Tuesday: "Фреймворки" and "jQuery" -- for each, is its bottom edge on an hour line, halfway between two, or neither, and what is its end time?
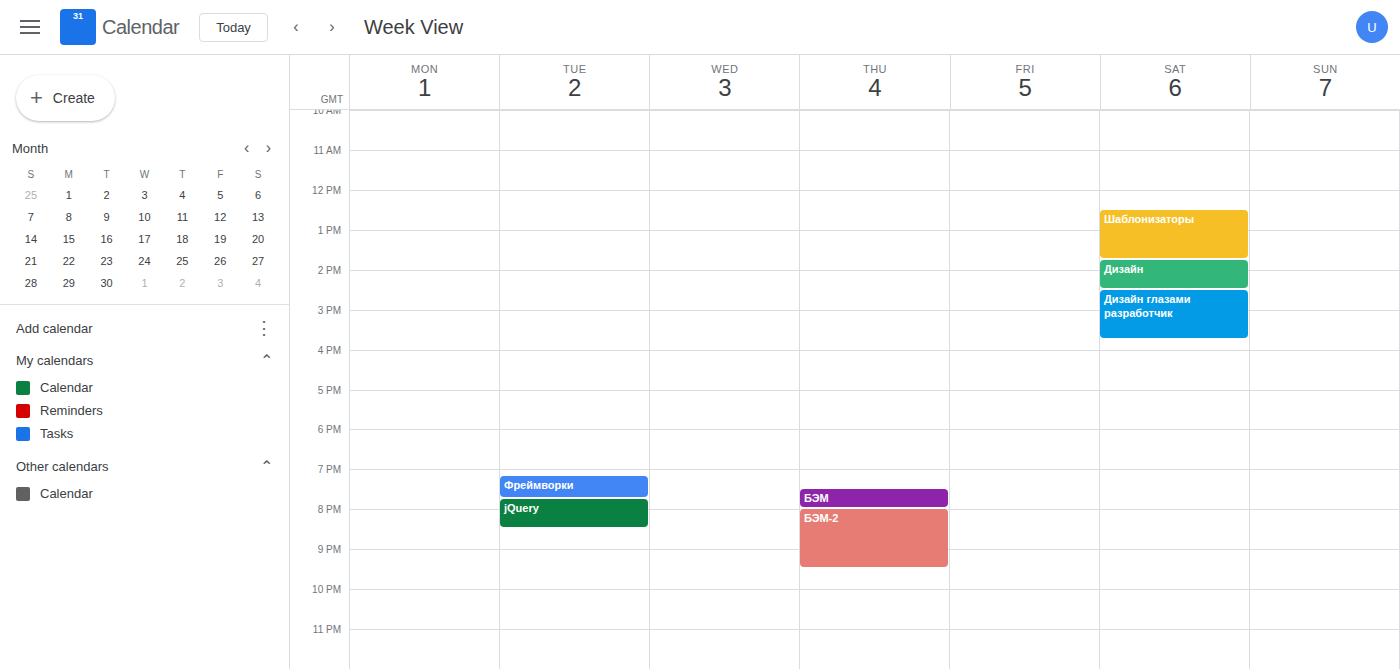
"Фреймворки": 7:45 PM, neither: three quarters of the way from the 7 PM line to the 8 PM line. "jQuery": 8:30 PM, halfway between the 8 PM and 9 PM lines.